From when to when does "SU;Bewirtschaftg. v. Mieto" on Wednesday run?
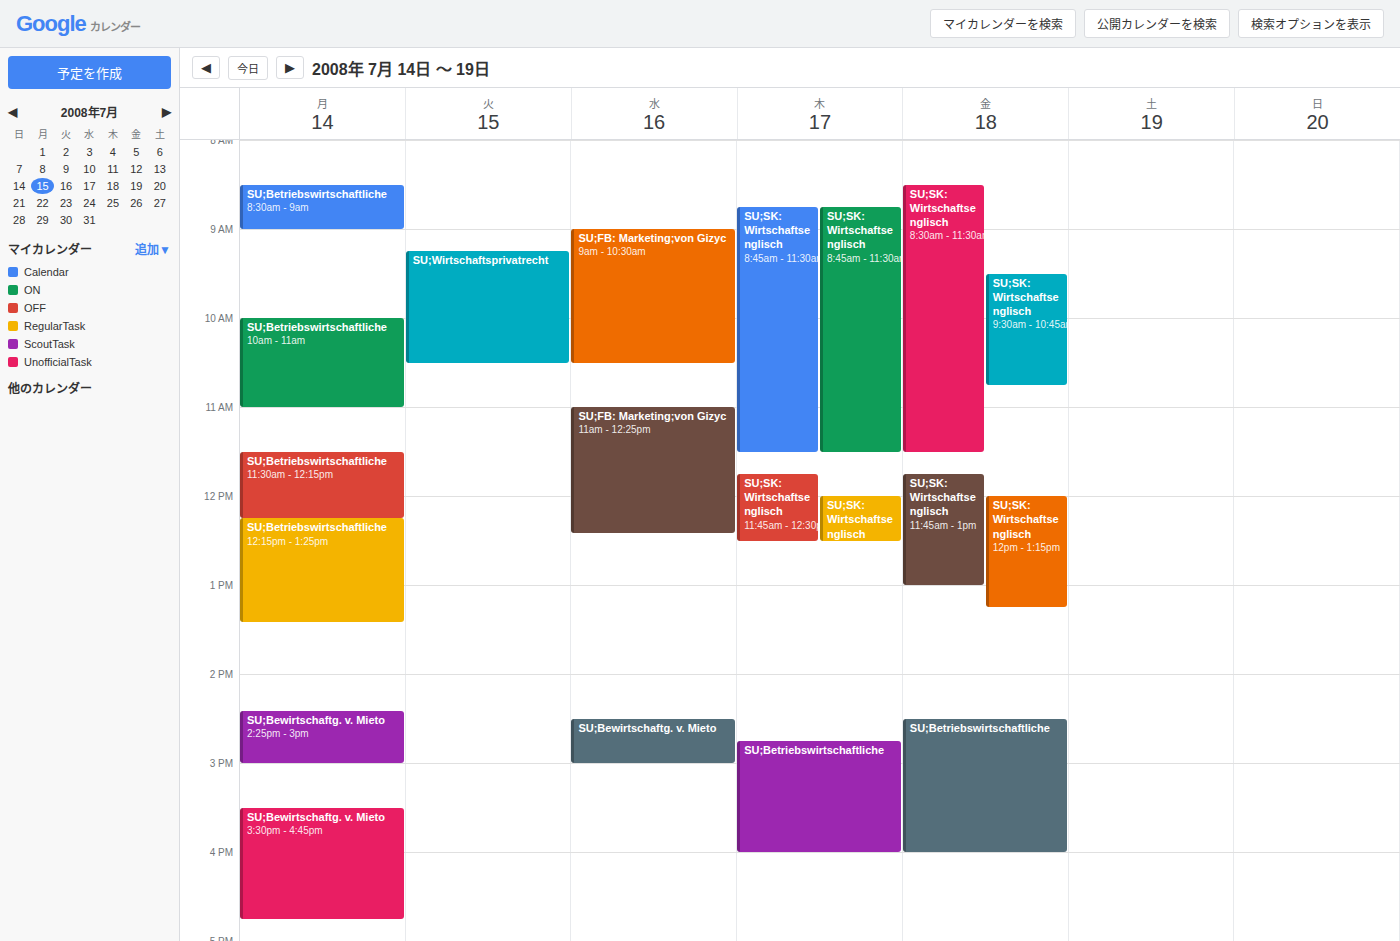
2:30 PM to 3:00 PM